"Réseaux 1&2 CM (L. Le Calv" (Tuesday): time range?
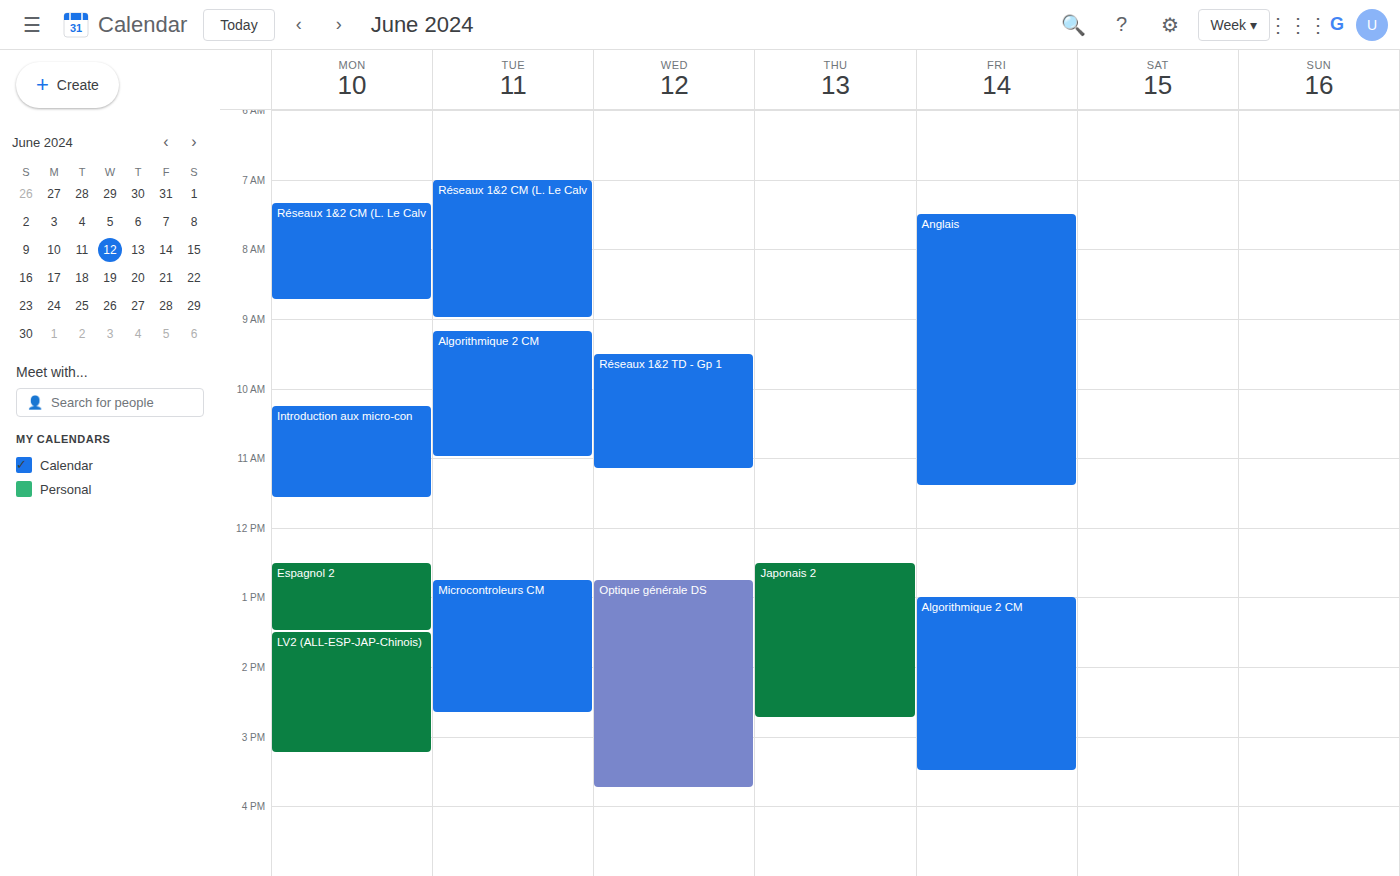
7:00 AM to 9:00 AM